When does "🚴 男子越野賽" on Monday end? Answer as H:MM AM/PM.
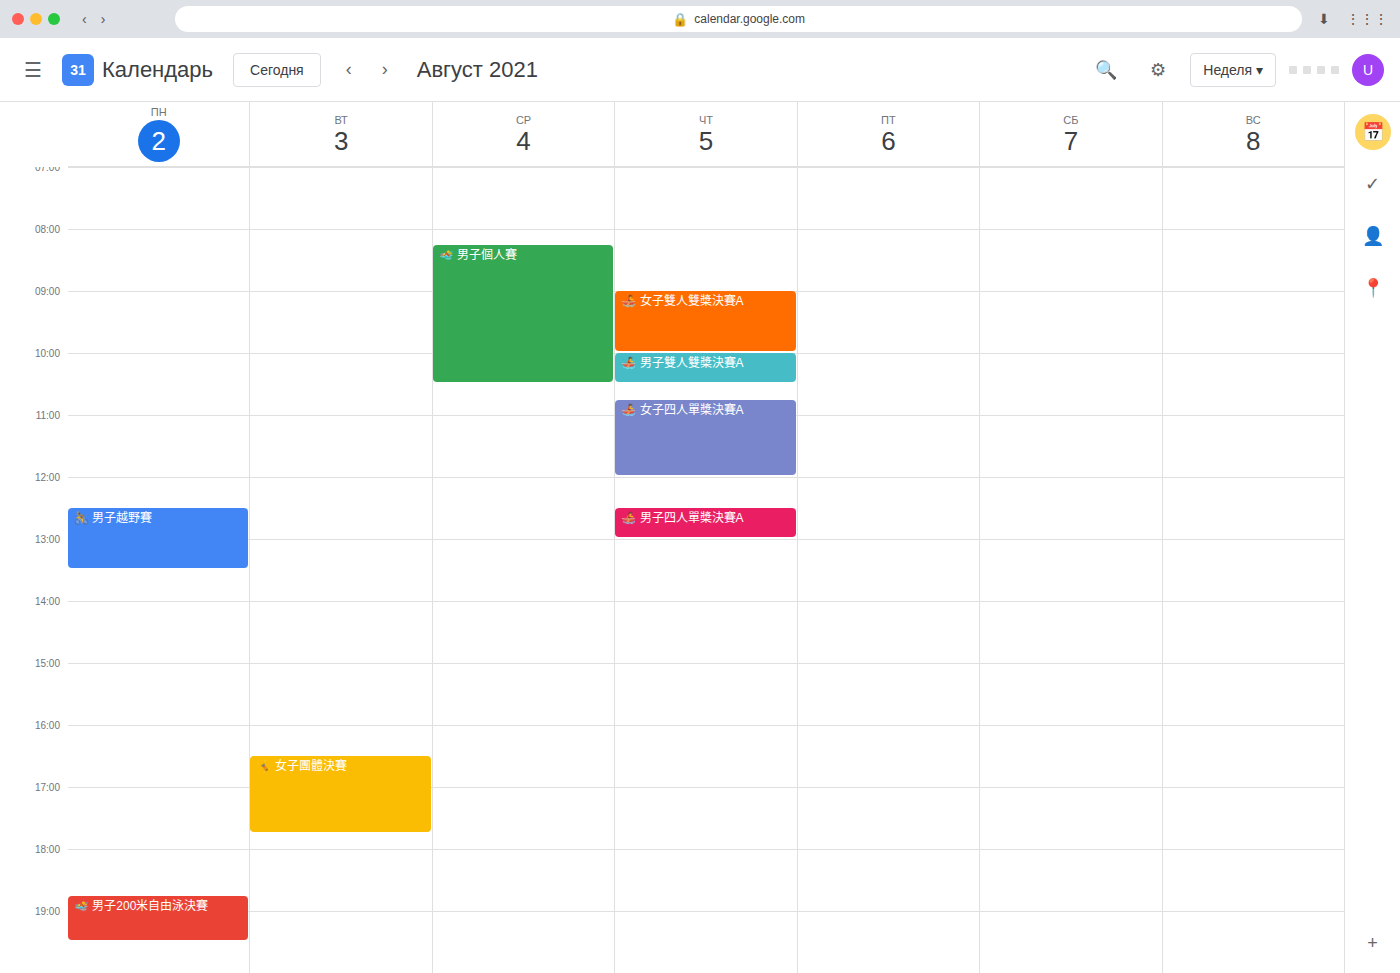
1:30 PM